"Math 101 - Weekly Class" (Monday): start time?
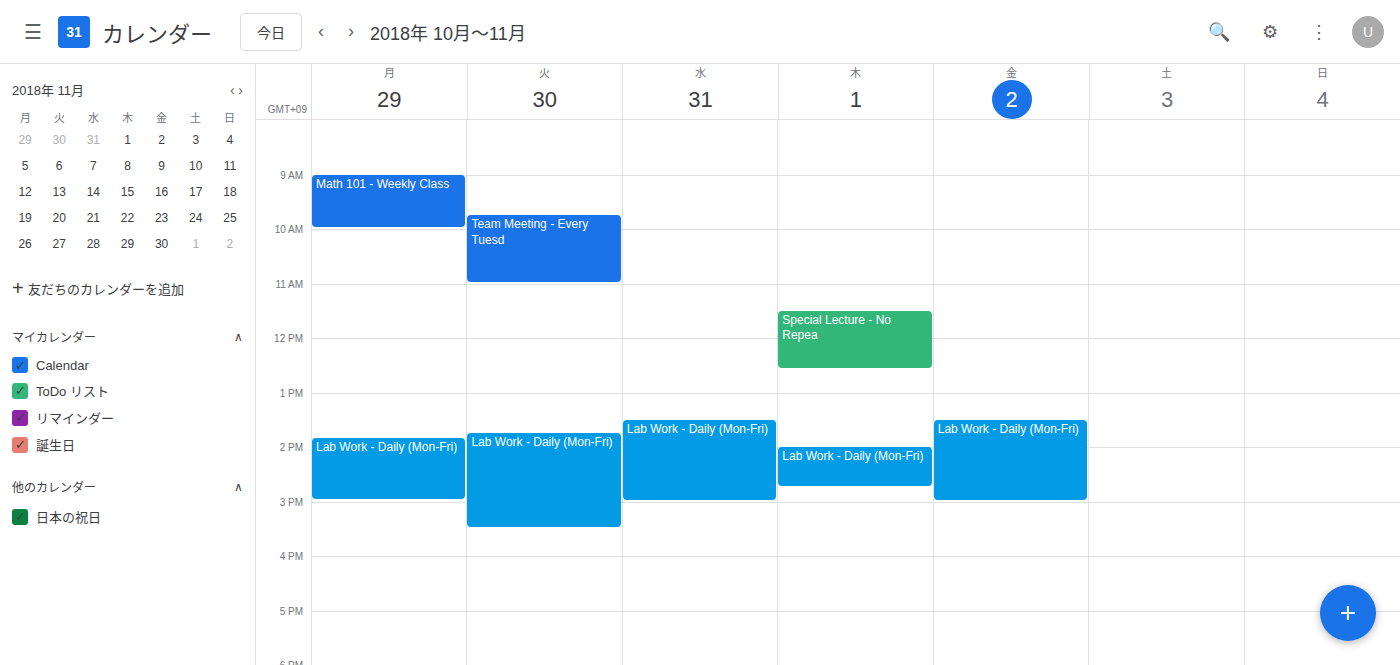
9:00 AM